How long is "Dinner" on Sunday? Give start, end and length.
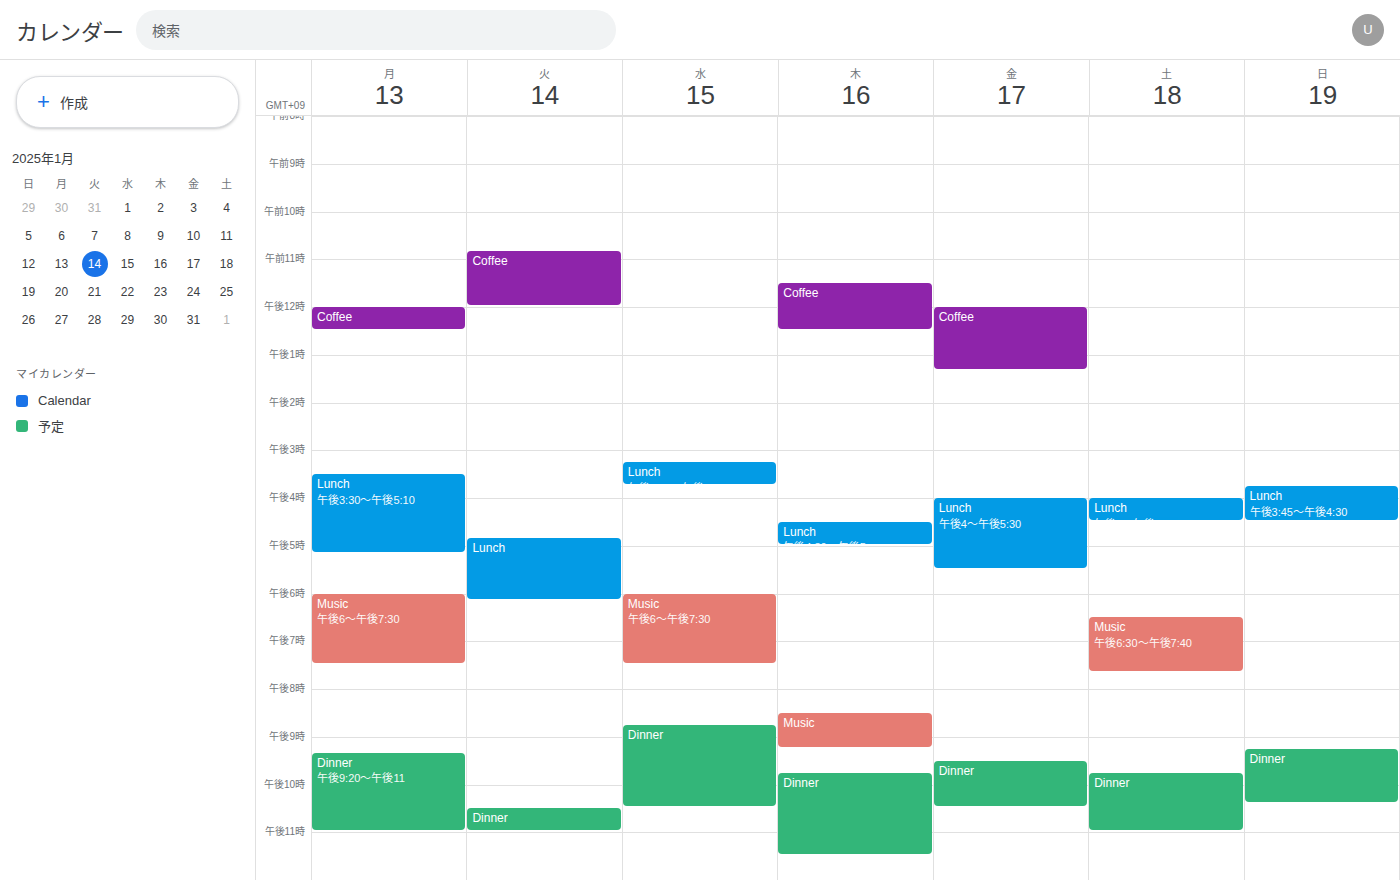
21:15 to 22:25, 1 hour 10 minutes